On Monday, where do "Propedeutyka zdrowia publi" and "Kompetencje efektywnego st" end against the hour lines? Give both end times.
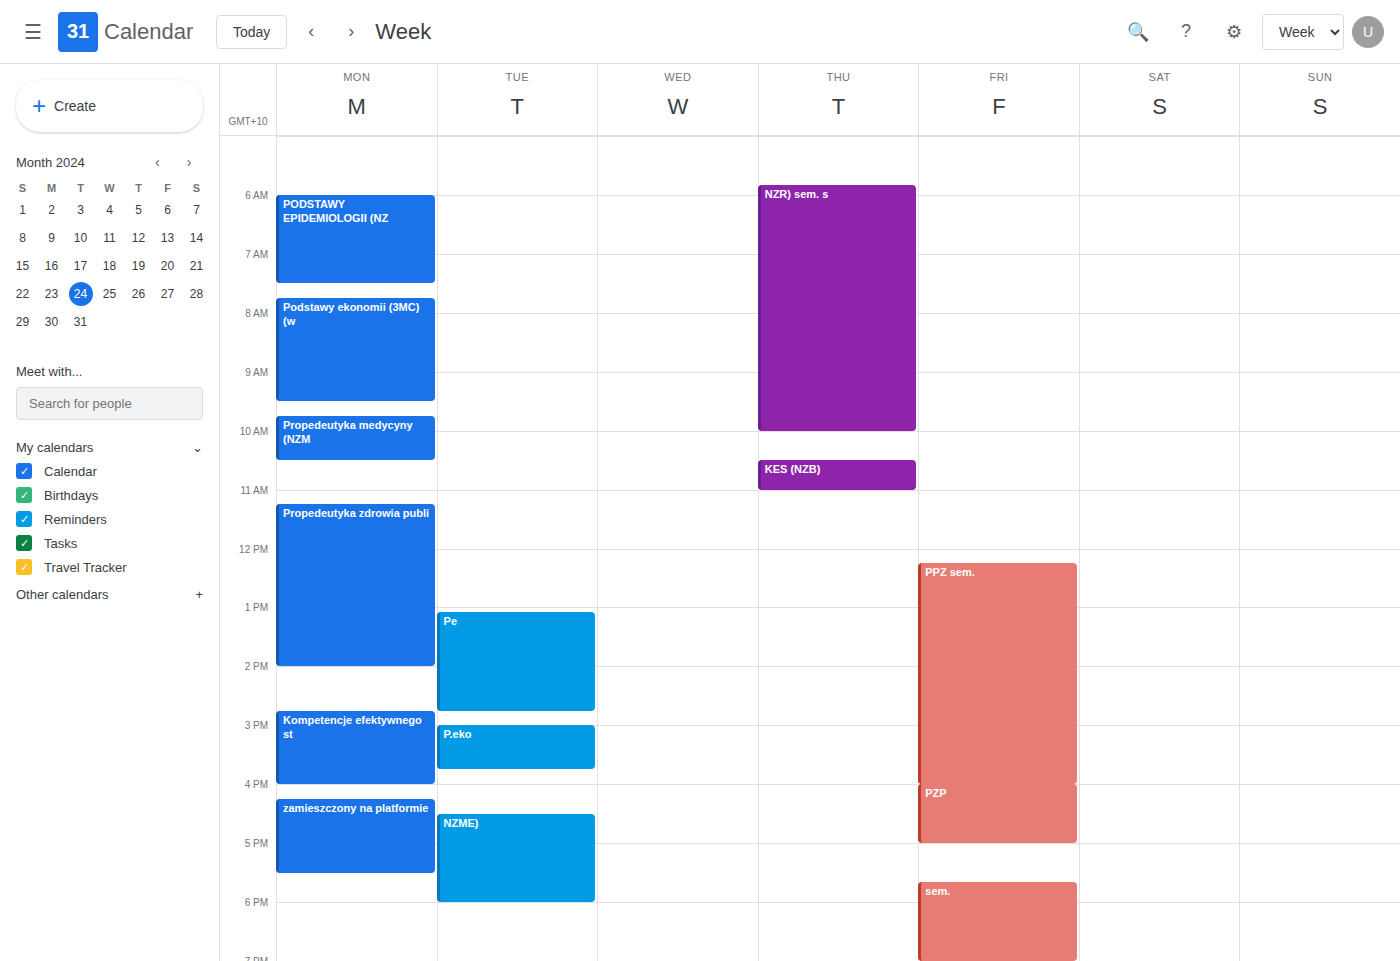
"Propedeutyka zdrowia publi": 2:00 PM, exactly on the 2 PM line. "Kompetencje efektywnego st": 4:00 PM, exactly on the 4 PM line.